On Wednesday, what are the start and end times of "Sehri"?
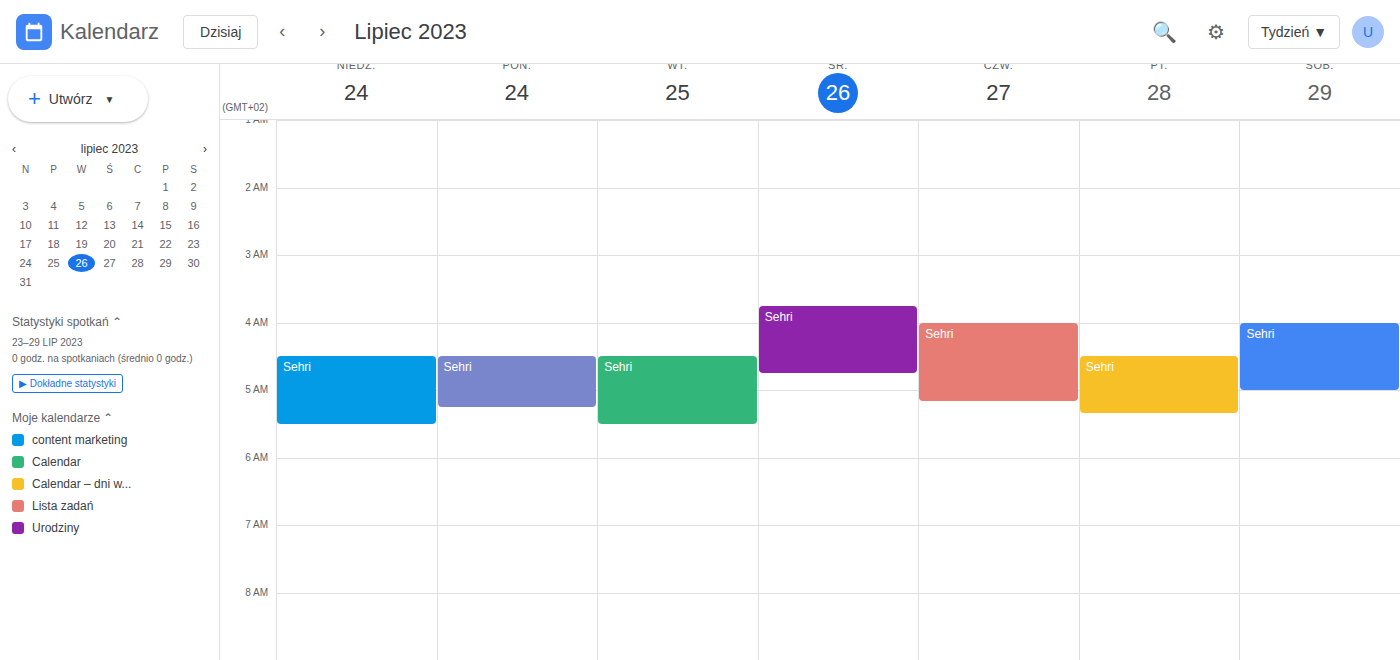
03:45 to 04:45